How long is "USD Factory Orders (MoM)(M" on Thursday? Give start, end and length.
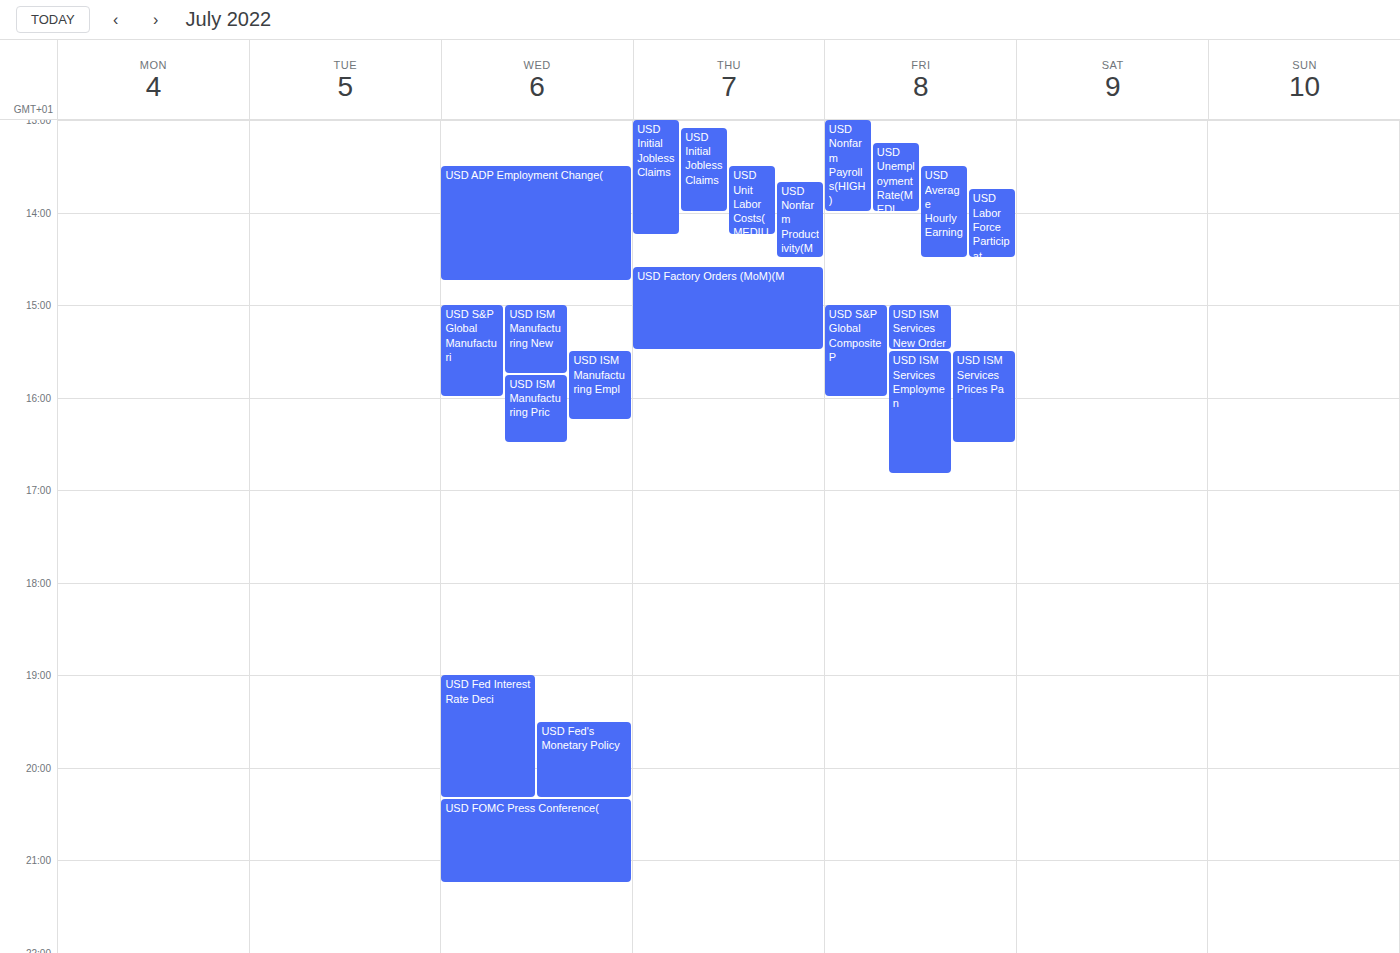
2:35 PM to 3:30 PM, 55 minutes